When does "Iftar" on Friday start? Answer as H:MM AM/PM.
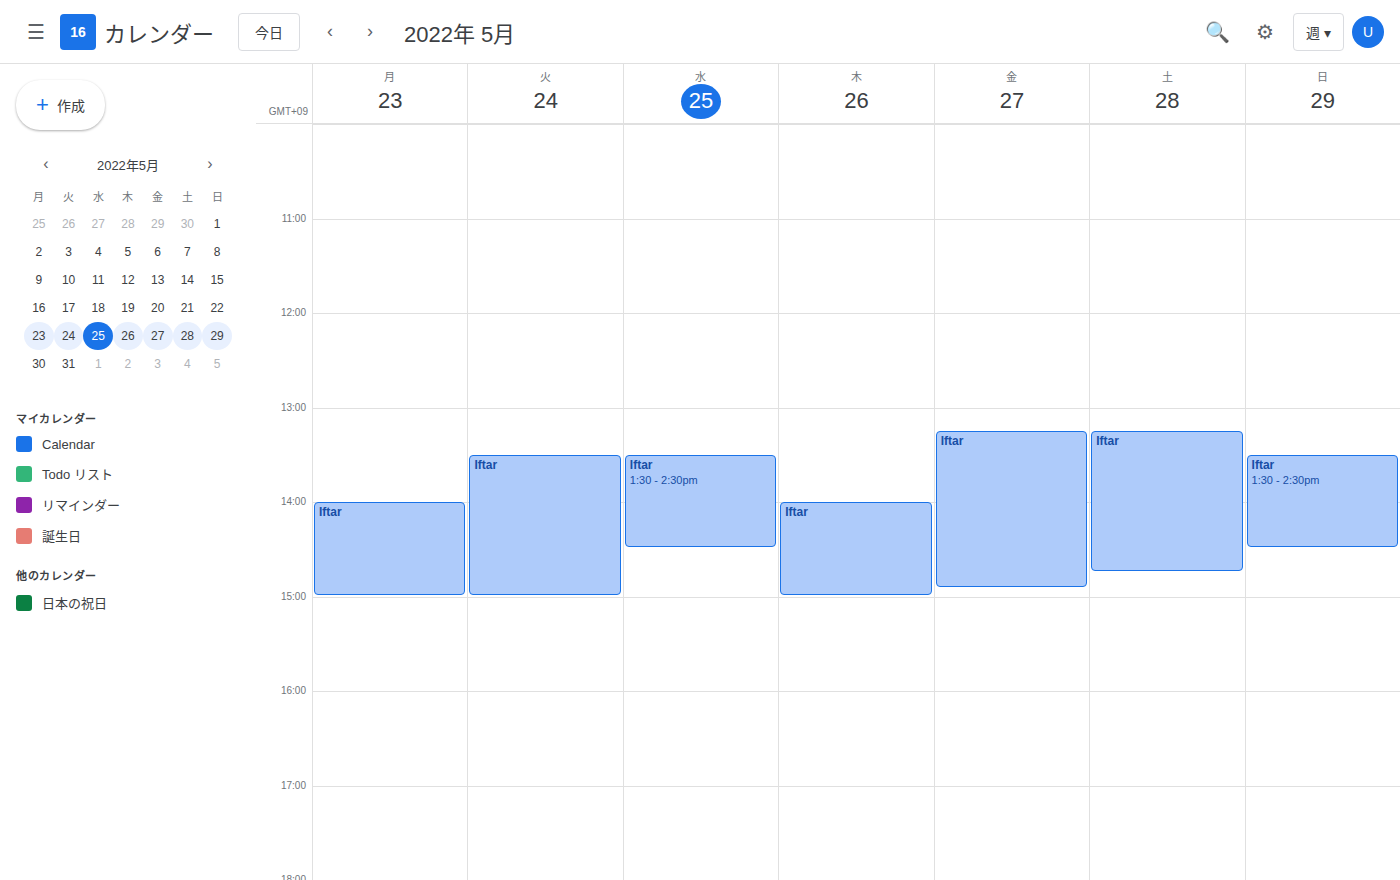
1:15 PM